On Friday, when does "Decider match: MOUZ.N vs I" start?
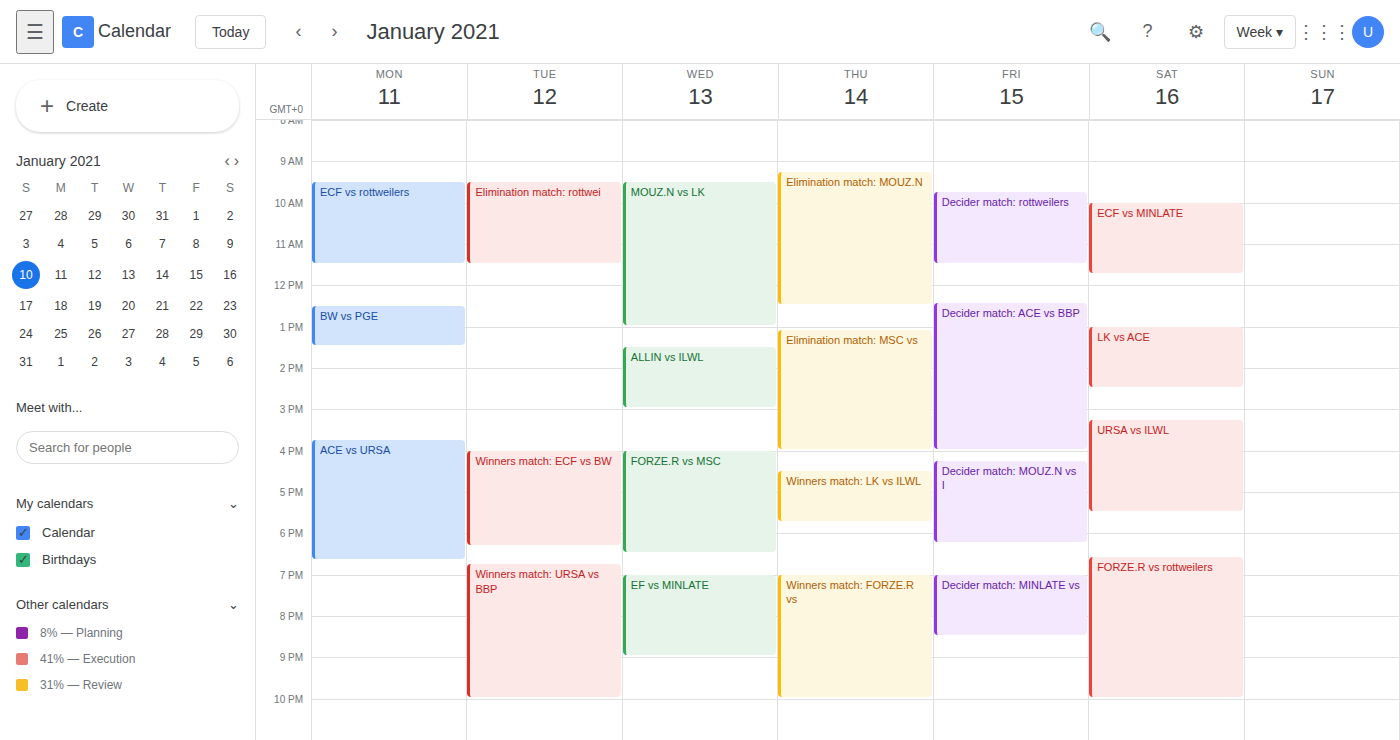
4:15 PM